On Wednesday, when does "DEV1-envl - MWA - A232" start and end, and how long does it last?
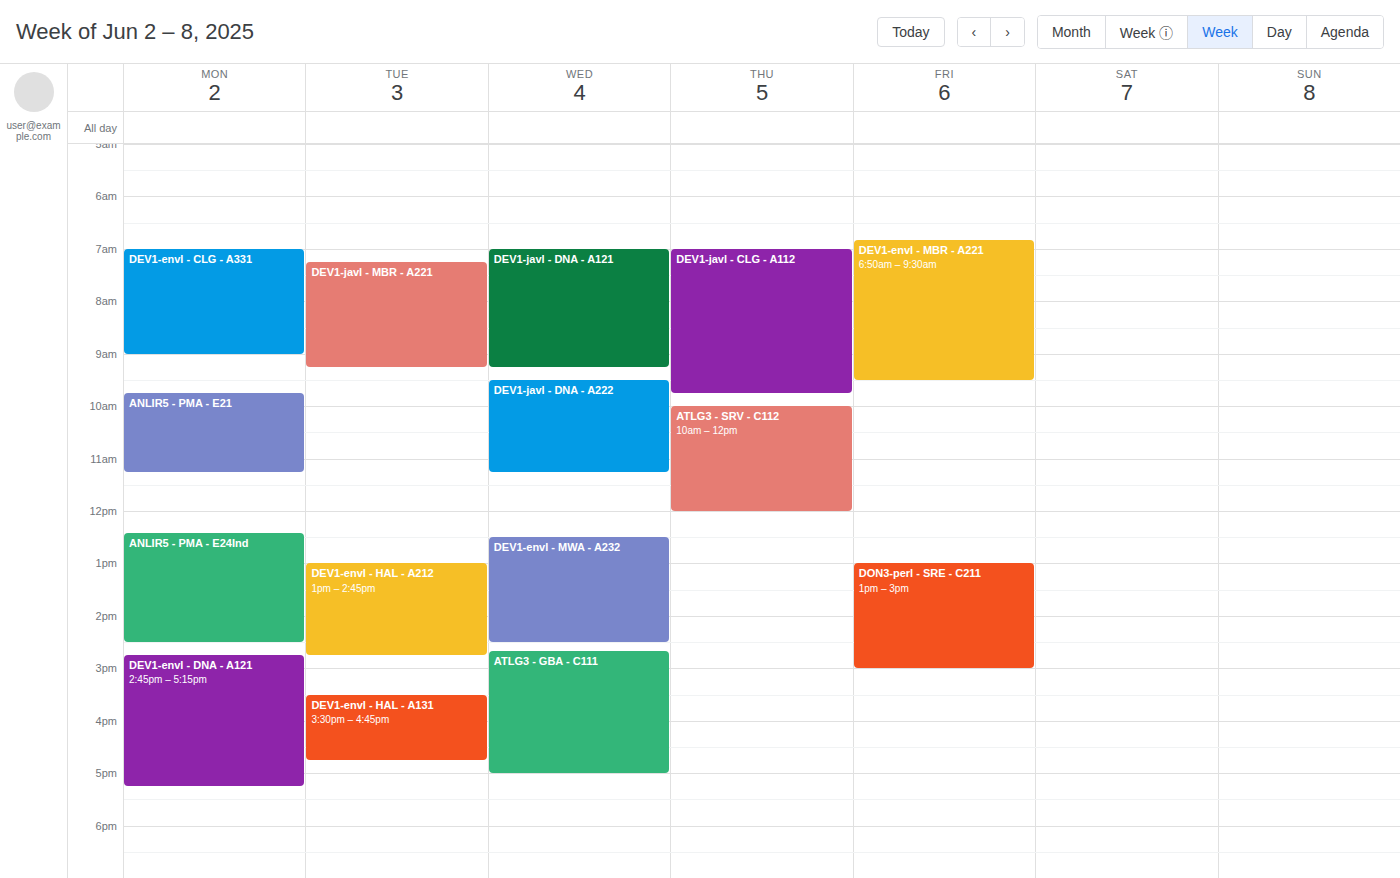
12:30 to 14:30, 2 hours